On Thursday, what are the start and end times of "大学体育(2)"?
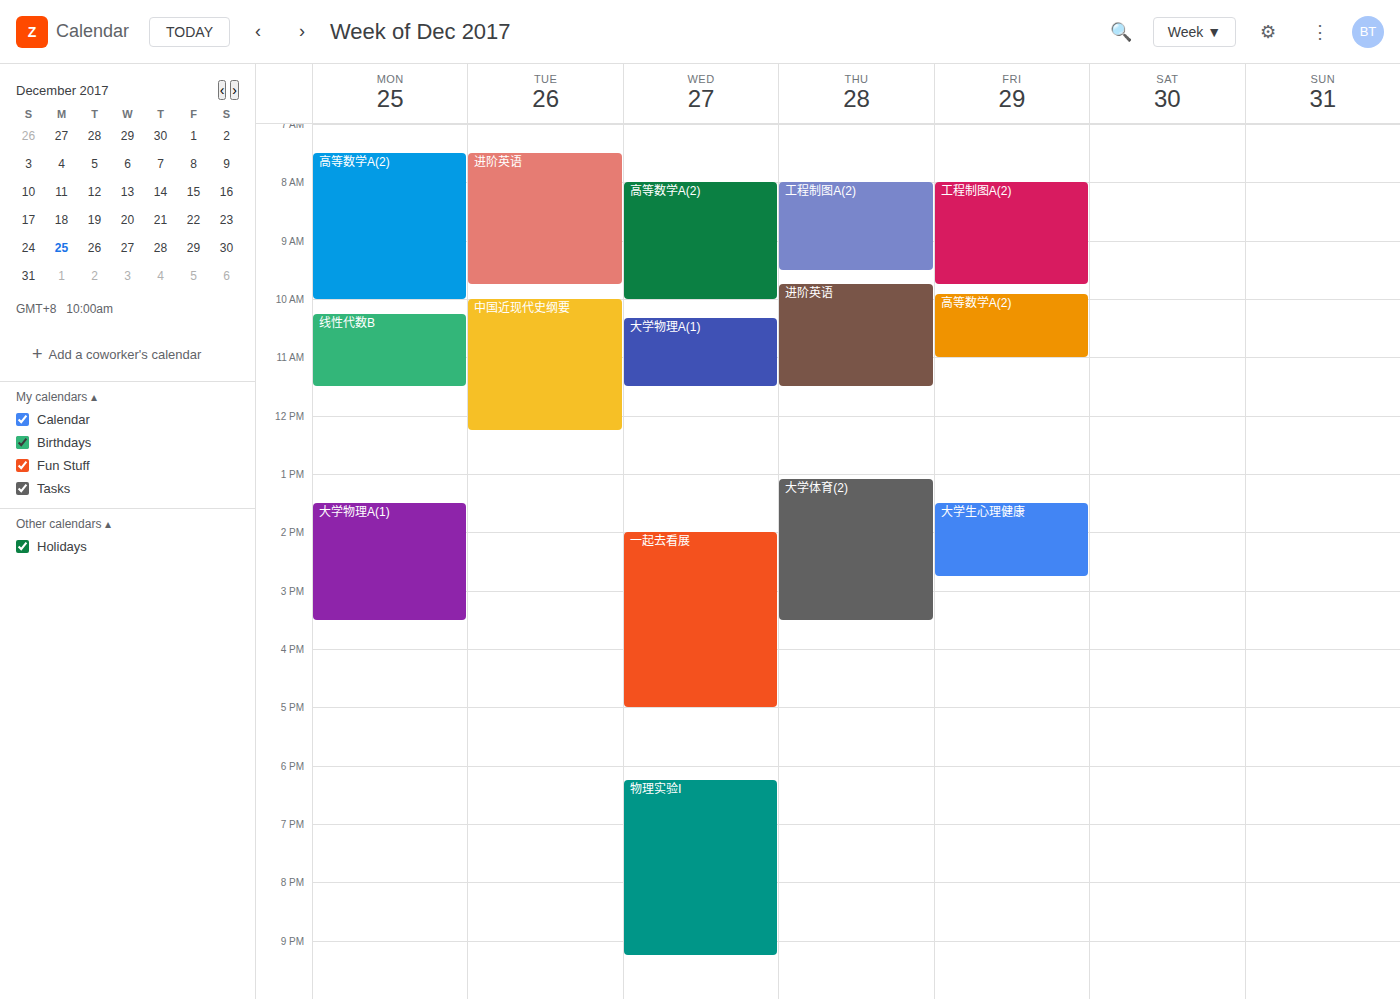
1:05 PM to 3:30 PM